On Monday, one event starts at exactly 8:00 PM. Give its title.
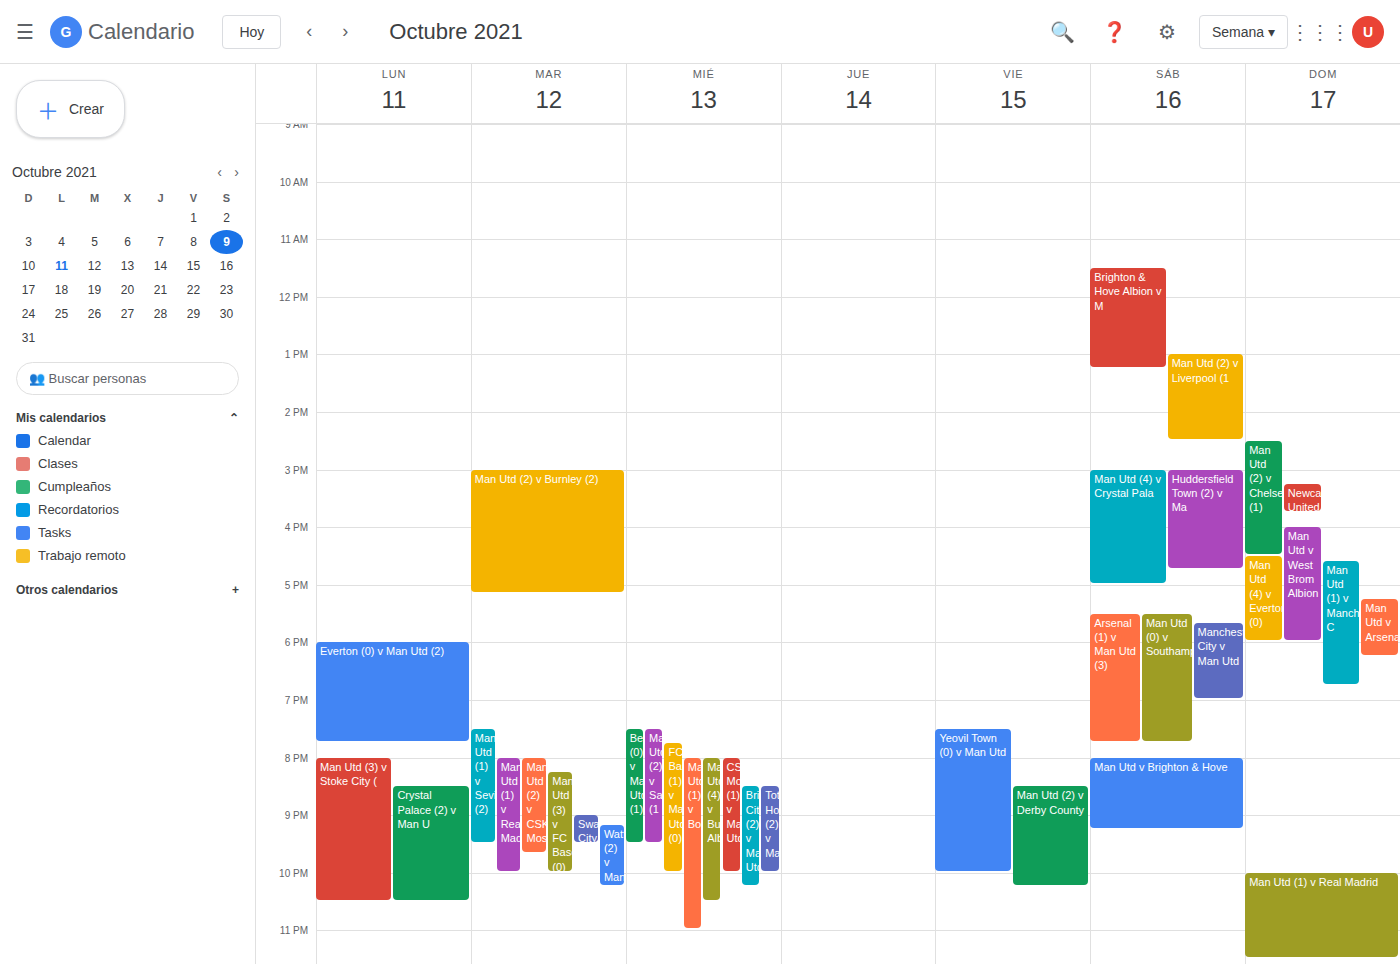
"Man Utd (3) v Stoke City ("